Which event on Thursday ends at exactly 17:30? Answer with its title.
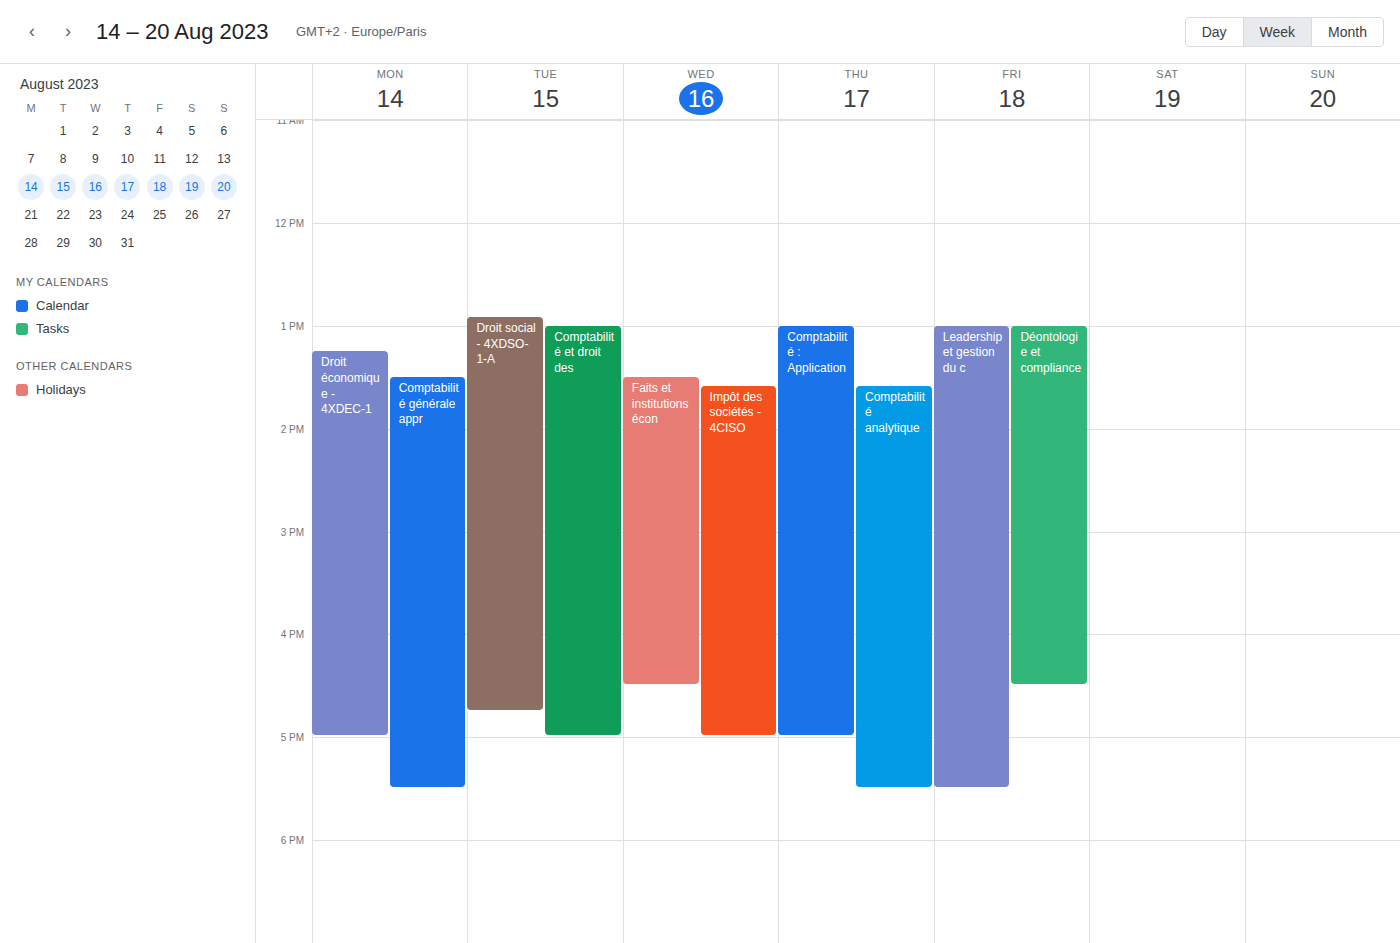
"Comptabilité analytique"